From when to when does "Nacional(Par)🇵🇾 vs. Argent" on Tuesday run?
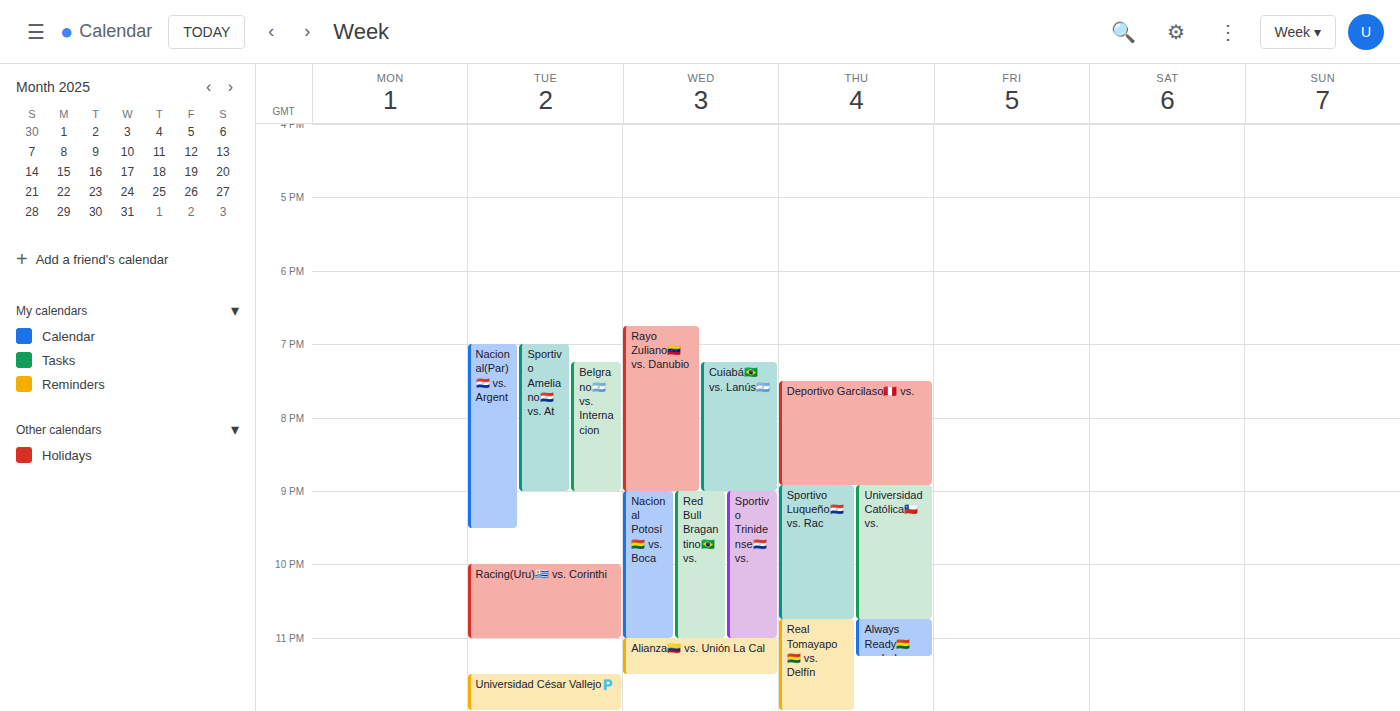
7:00 PM to 9:30 PM